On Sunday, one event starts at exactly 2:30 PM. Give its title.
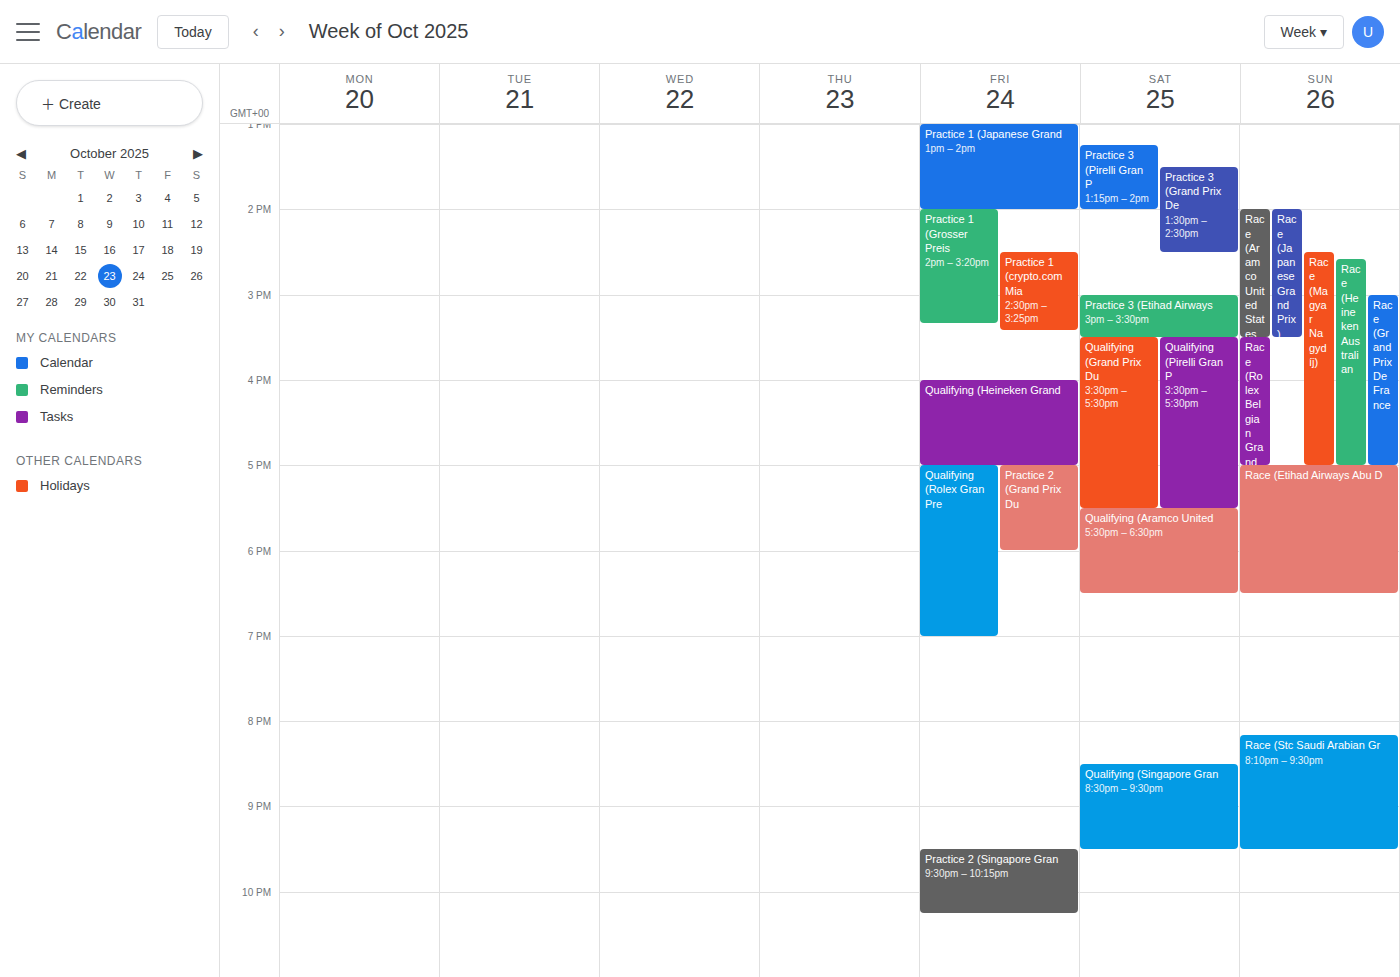
"Race (Magyar Nagydíj)"